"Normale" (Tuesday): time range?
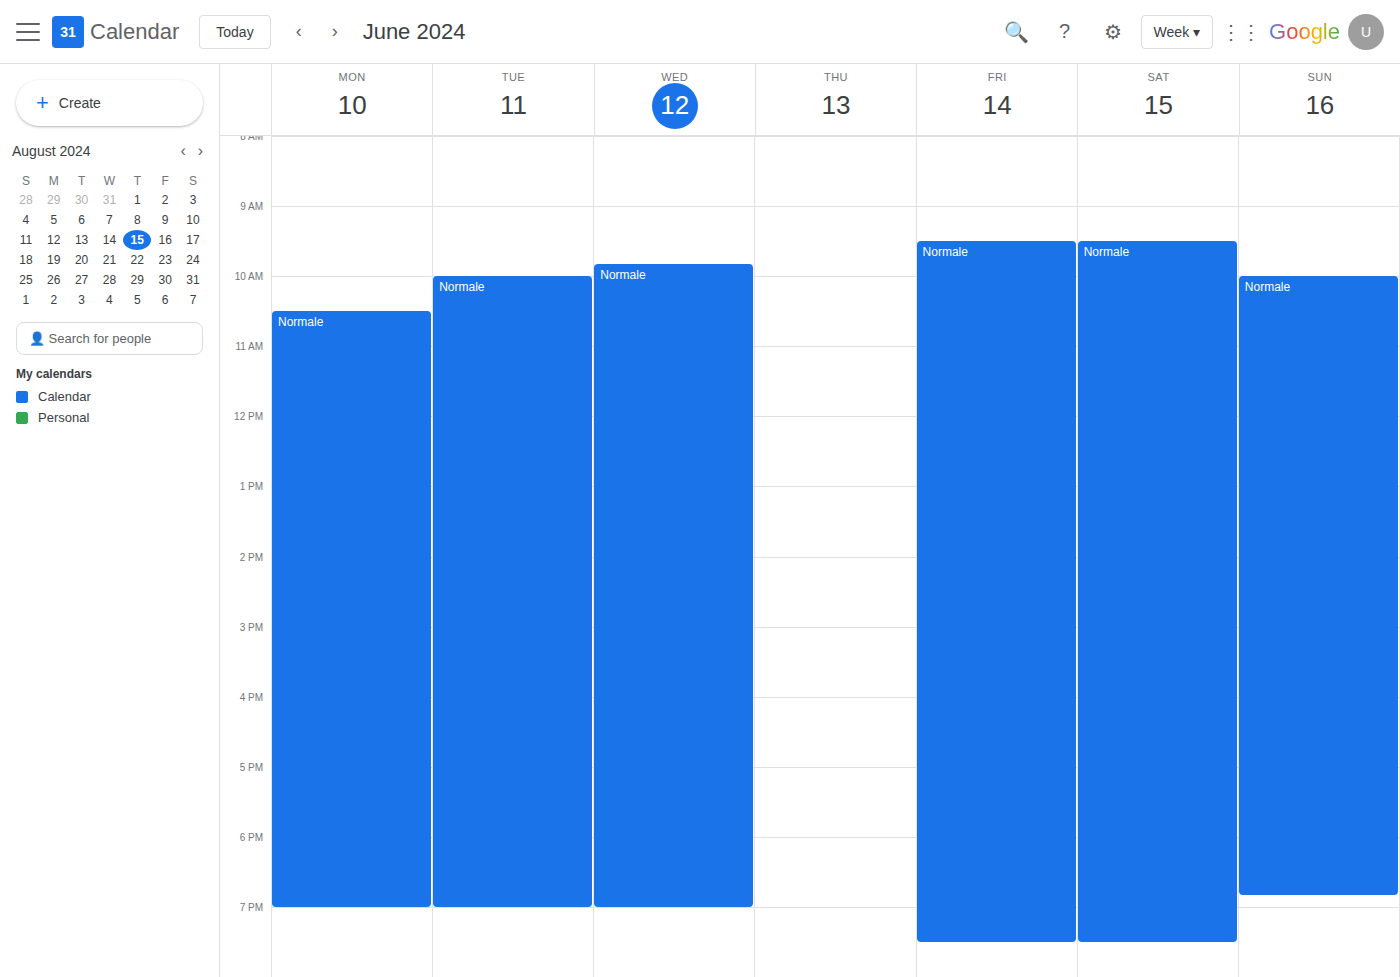
10:00 AM to 7:00 PM